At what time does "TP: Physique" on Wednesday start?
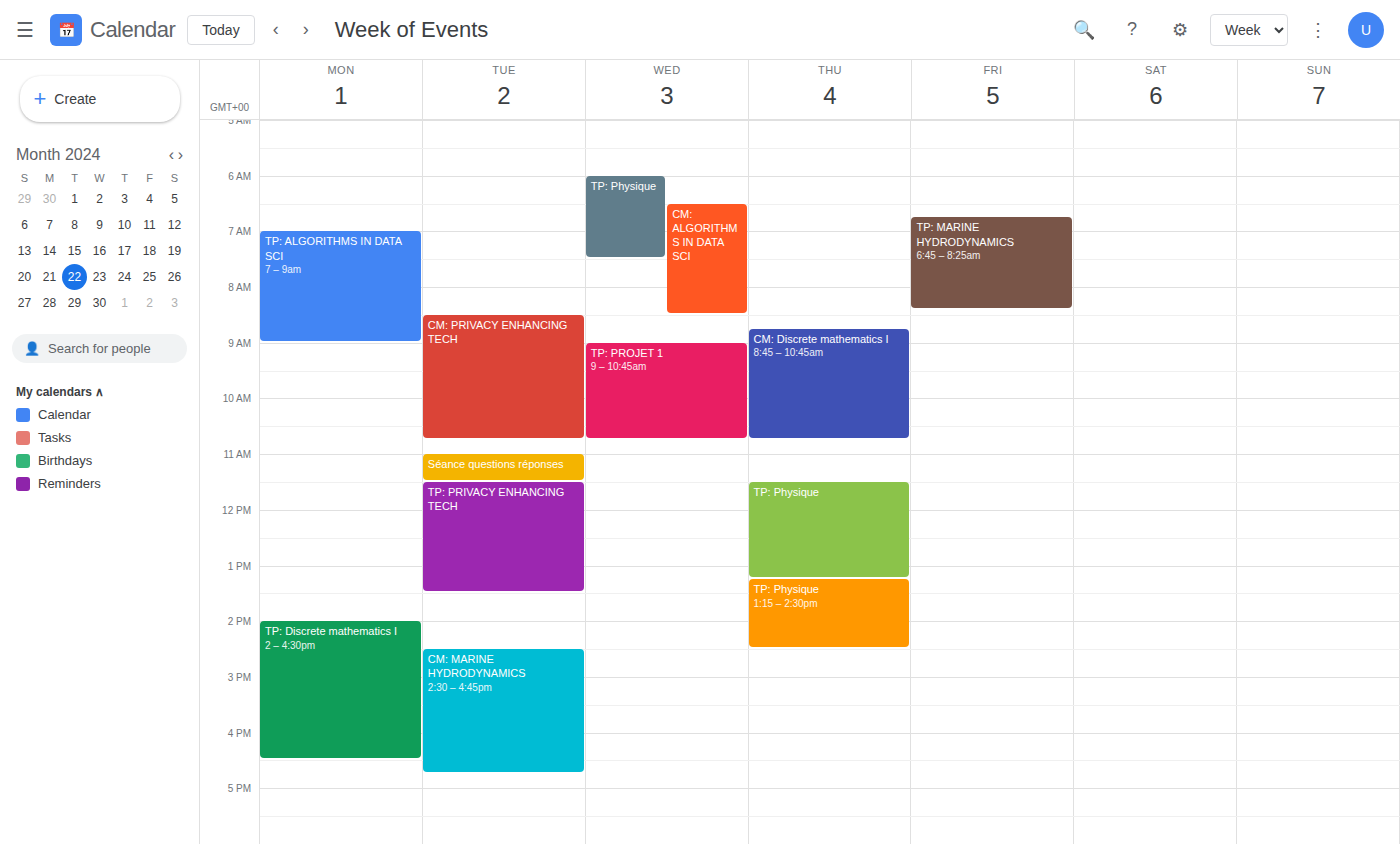
6:00 AM